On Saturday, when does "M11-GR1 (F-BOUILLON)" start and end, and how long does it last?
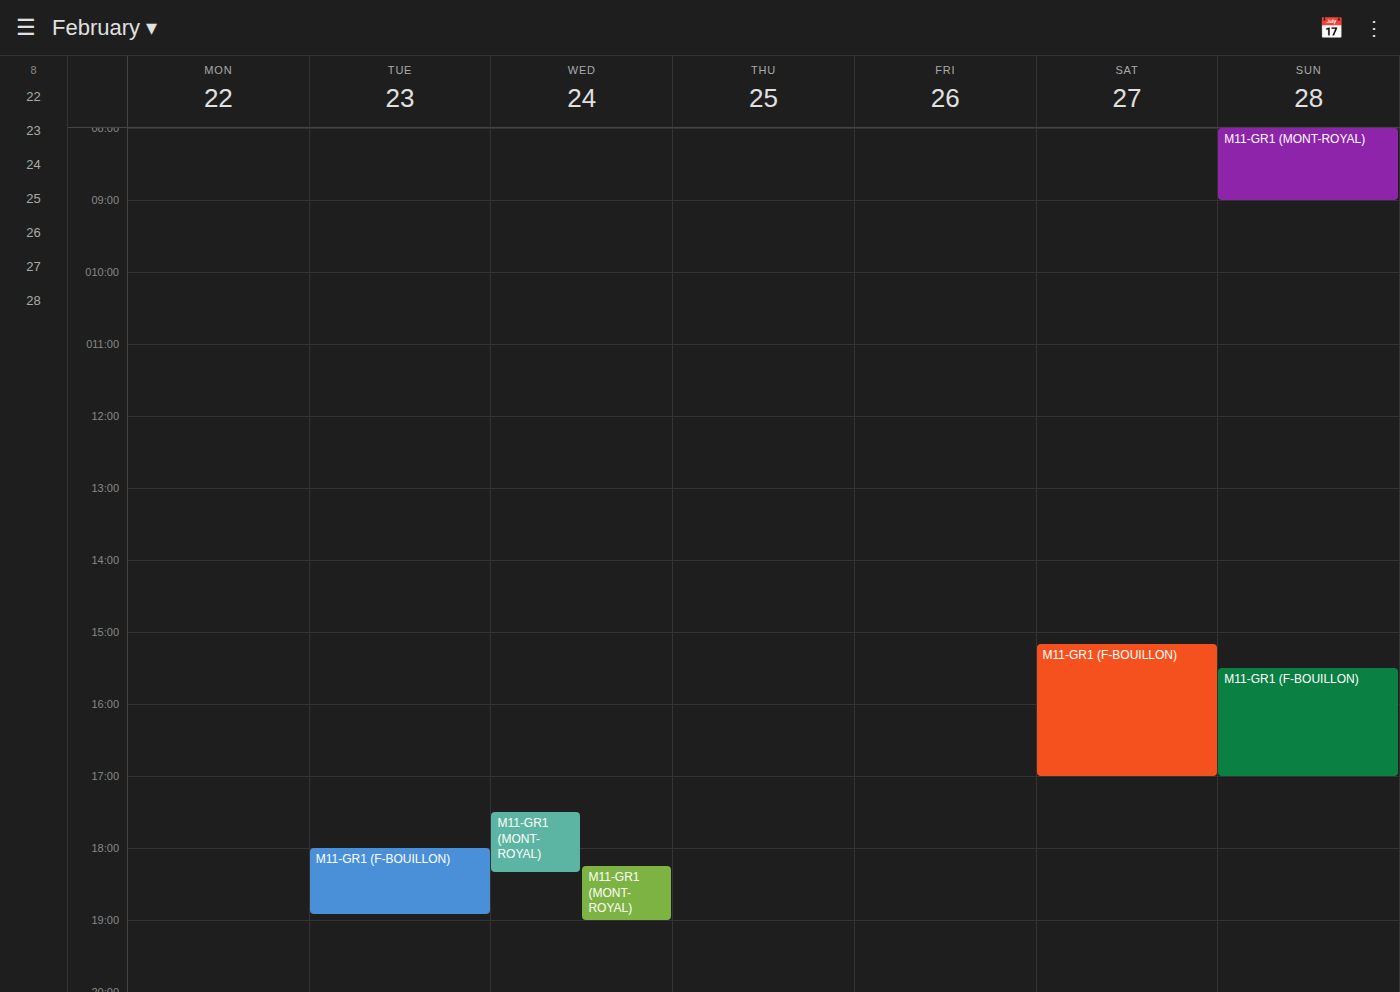
15:10 to 17:00, 1 hour 50 minutes